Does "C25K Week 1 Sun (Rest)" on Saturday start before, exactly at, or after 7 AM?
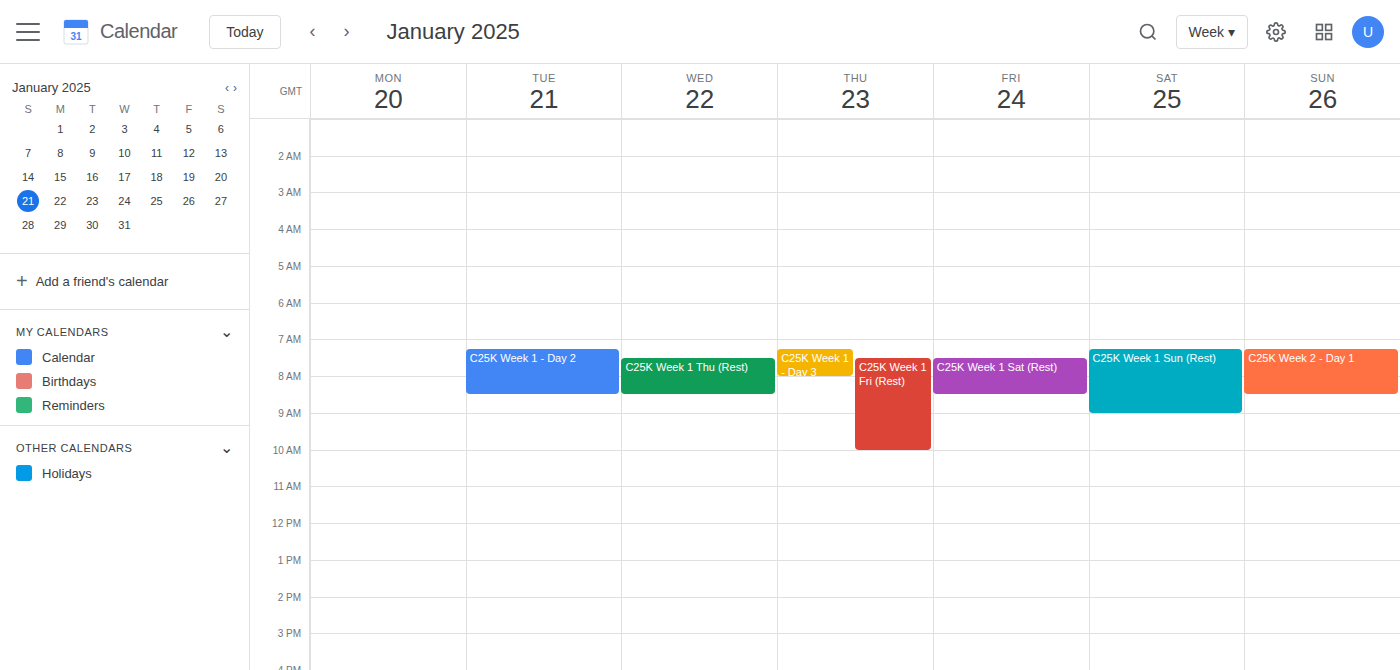
7:15 AM -- after 7 AM, 15 minutes below the 7 AM line.